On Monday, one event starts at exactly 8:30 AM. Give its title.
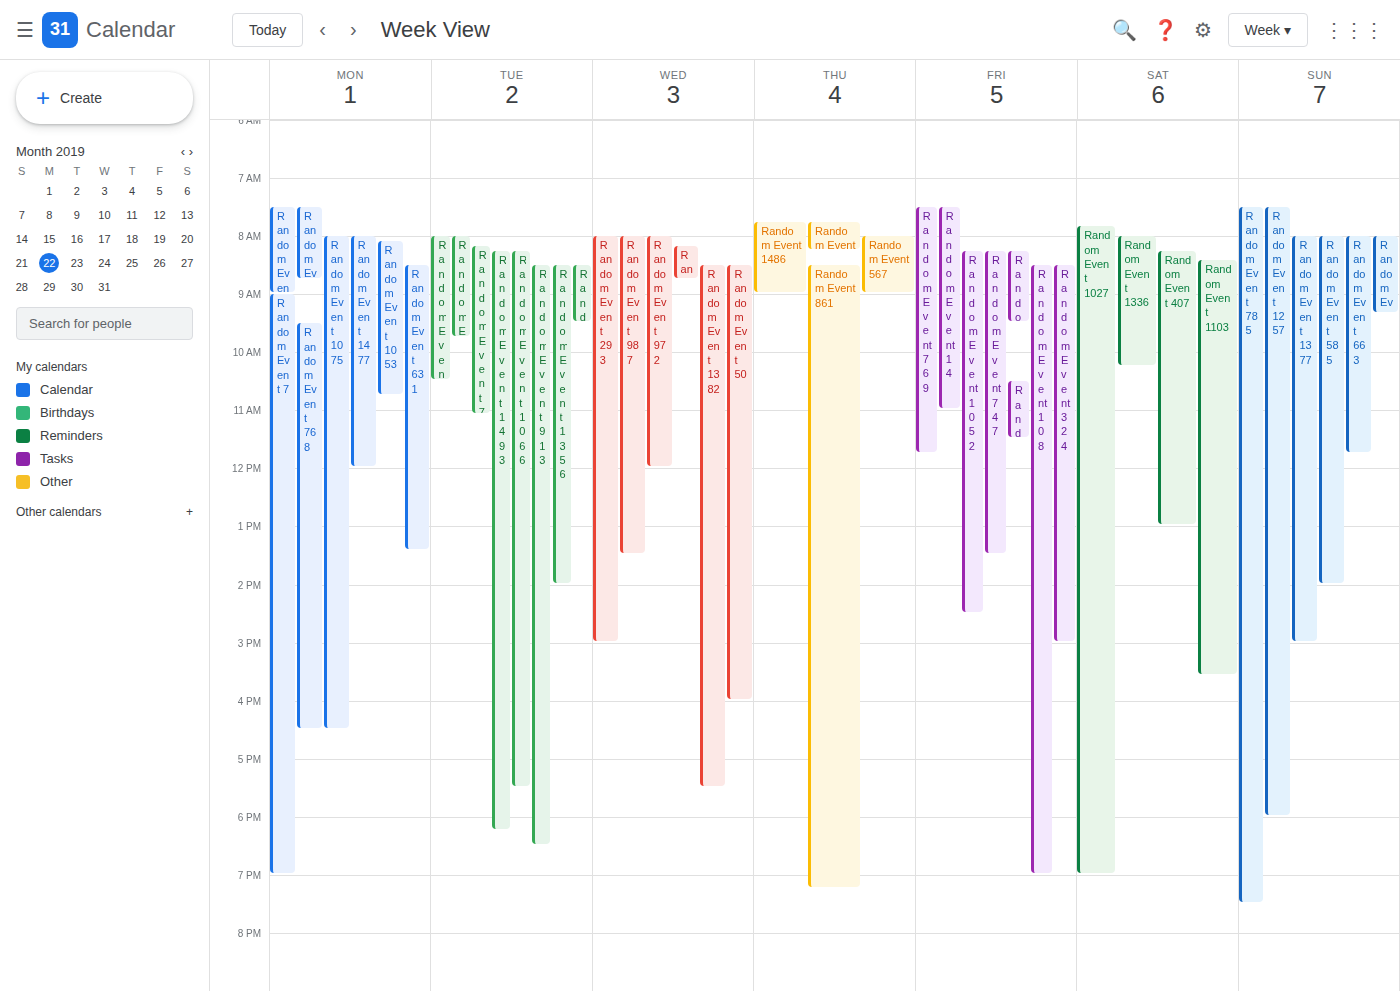
"Random Event 631"